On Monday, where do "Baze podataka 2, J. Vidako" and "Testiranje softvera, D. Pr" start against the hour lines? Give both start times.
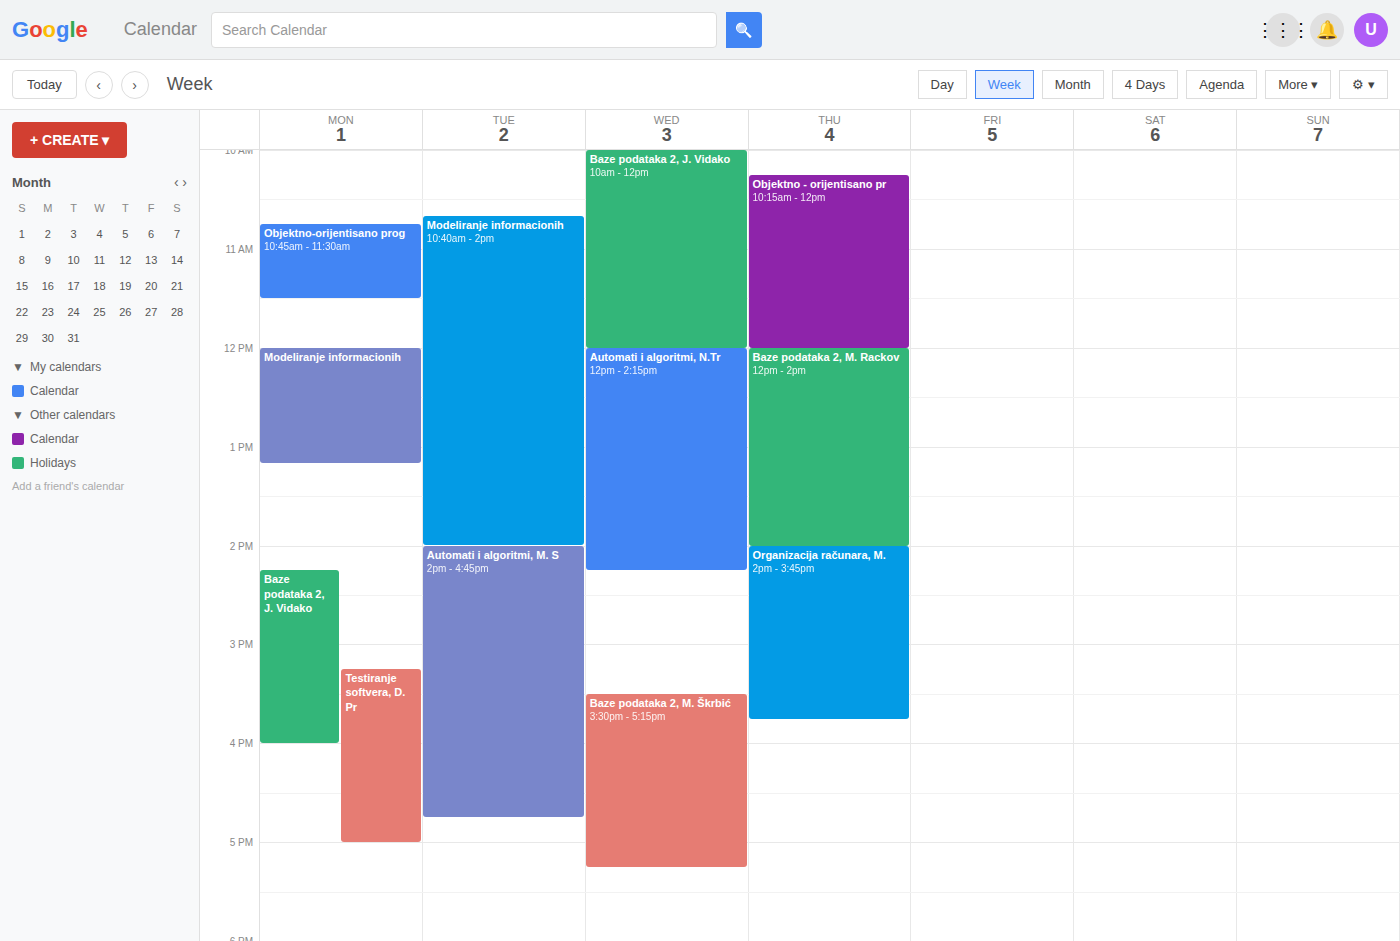
"Baze podataka 2, J. Vidako": 2:15 PM, neither: a quarter of the way from the 2 PM line to the 3 PM line. "Testiranje softvera, D. Pr": 3:15 PM, neither: a quarter of the way from the 3 PM line to the 4 PM line.